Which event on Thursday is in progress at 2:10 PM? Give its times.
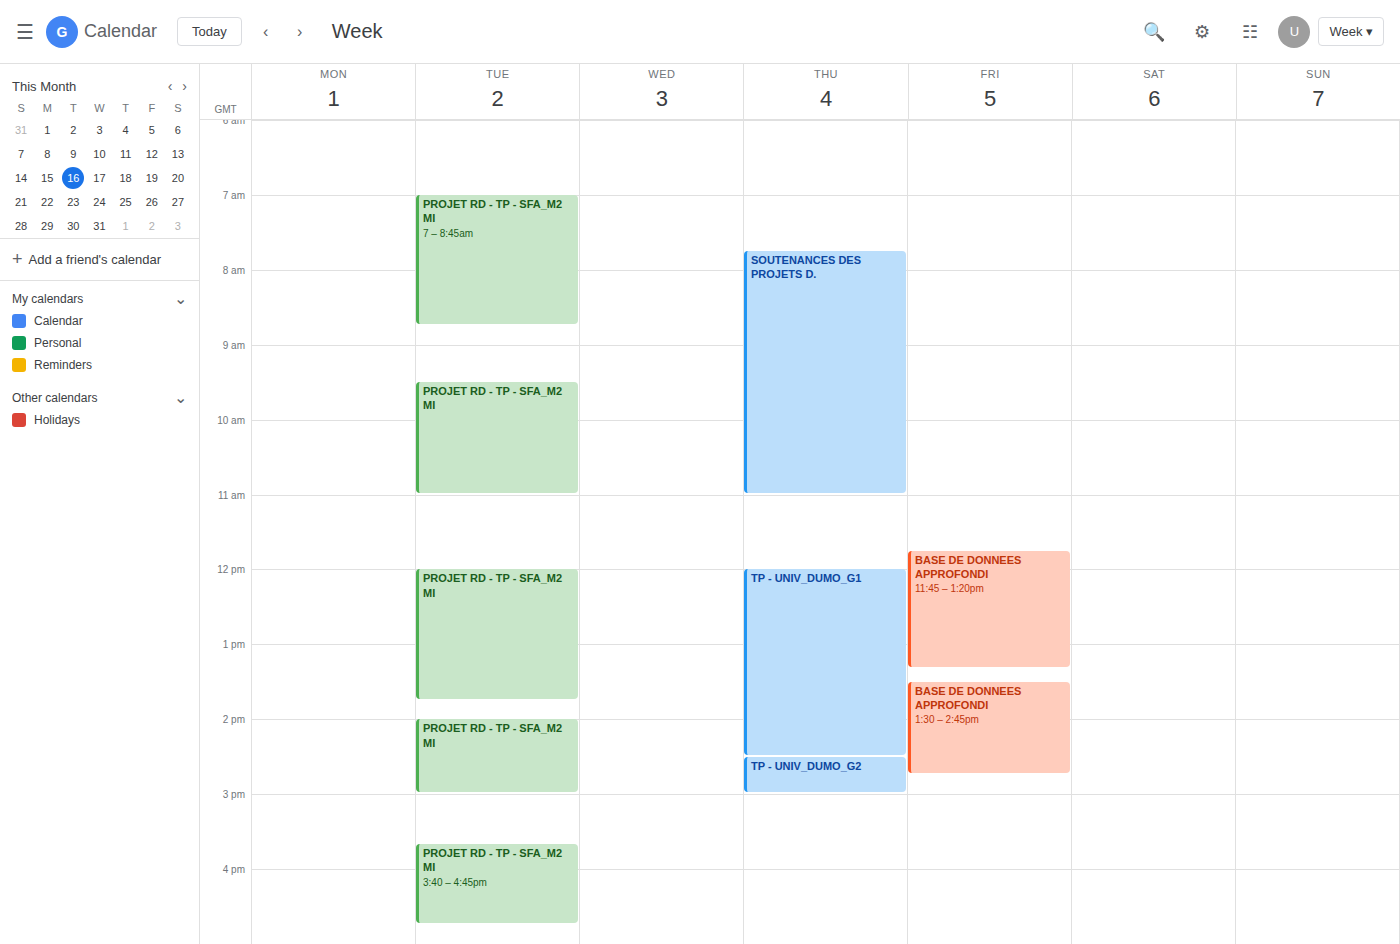
"TP - UNIV_DUMO_G1", 12:00 PM to 2:30 PM